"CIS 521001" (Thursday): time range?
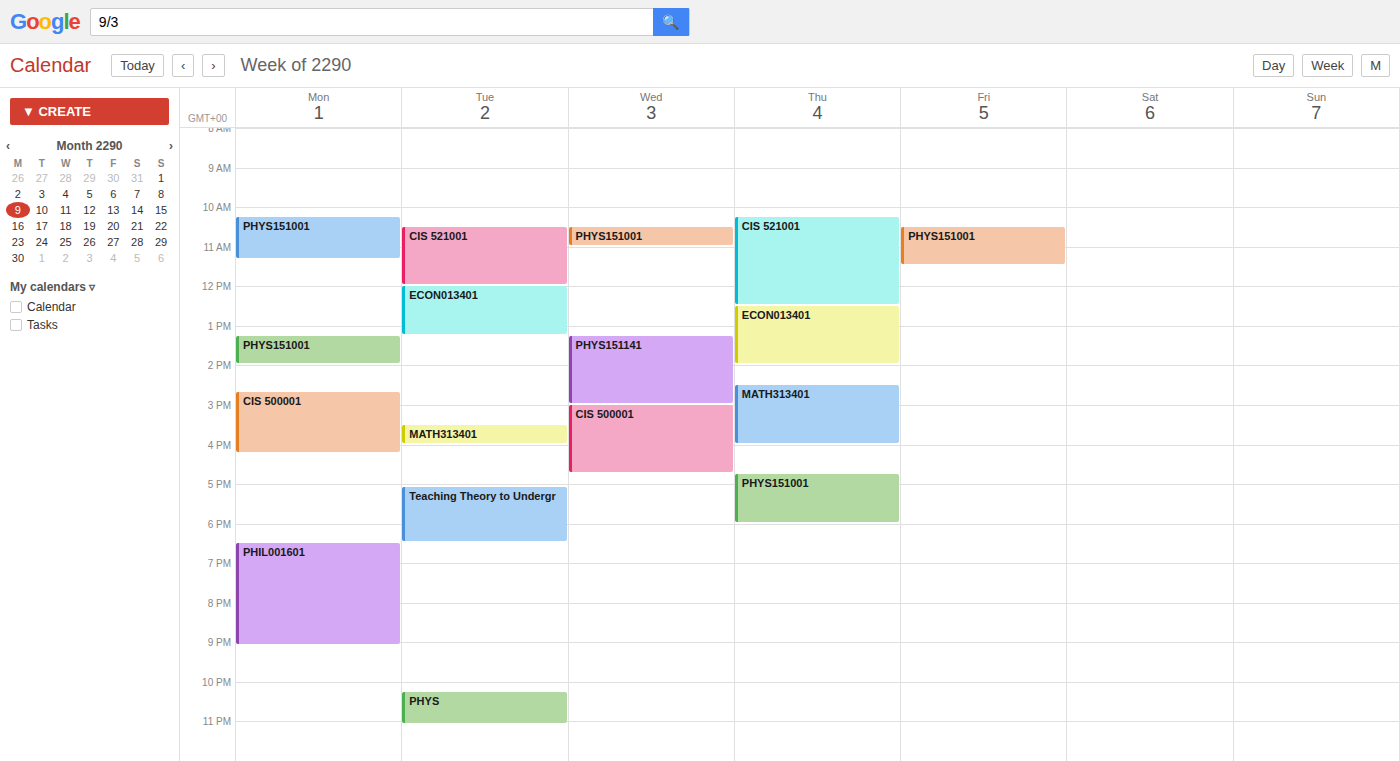
10:15 AM to 12:30 PM